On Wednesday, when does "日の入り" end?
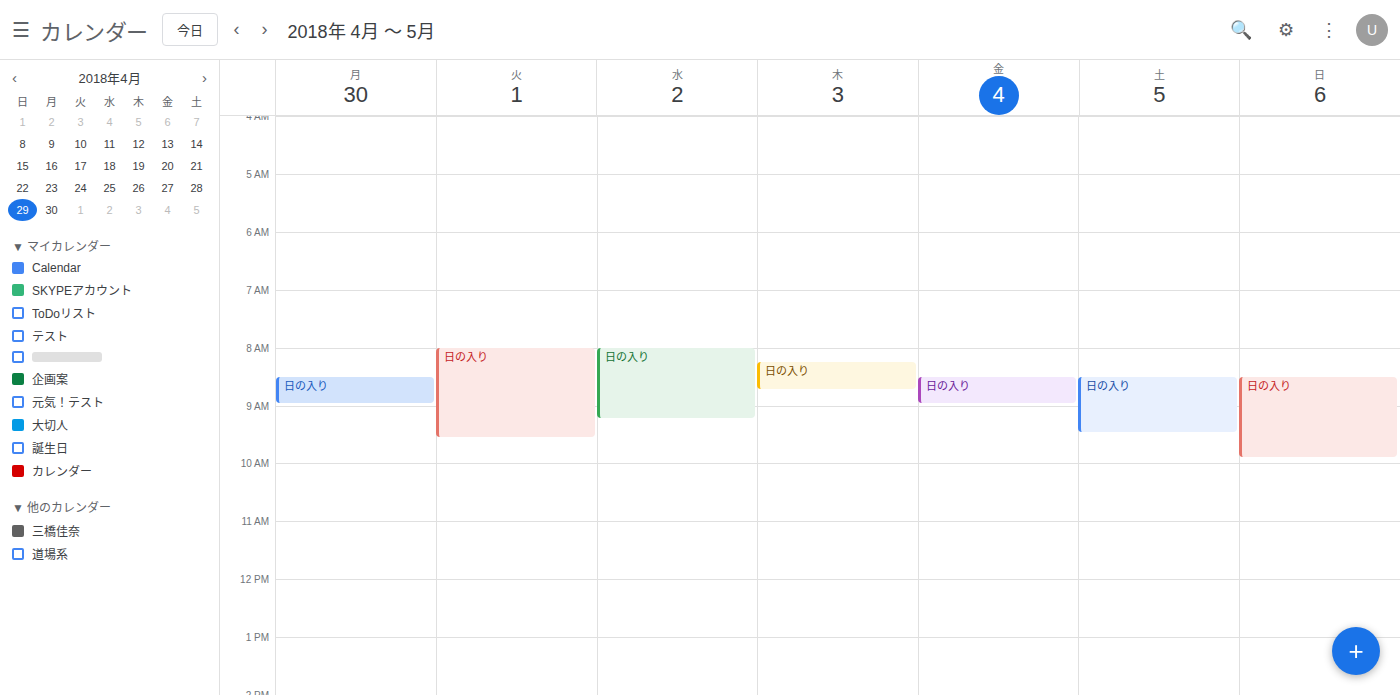
9:15 AM